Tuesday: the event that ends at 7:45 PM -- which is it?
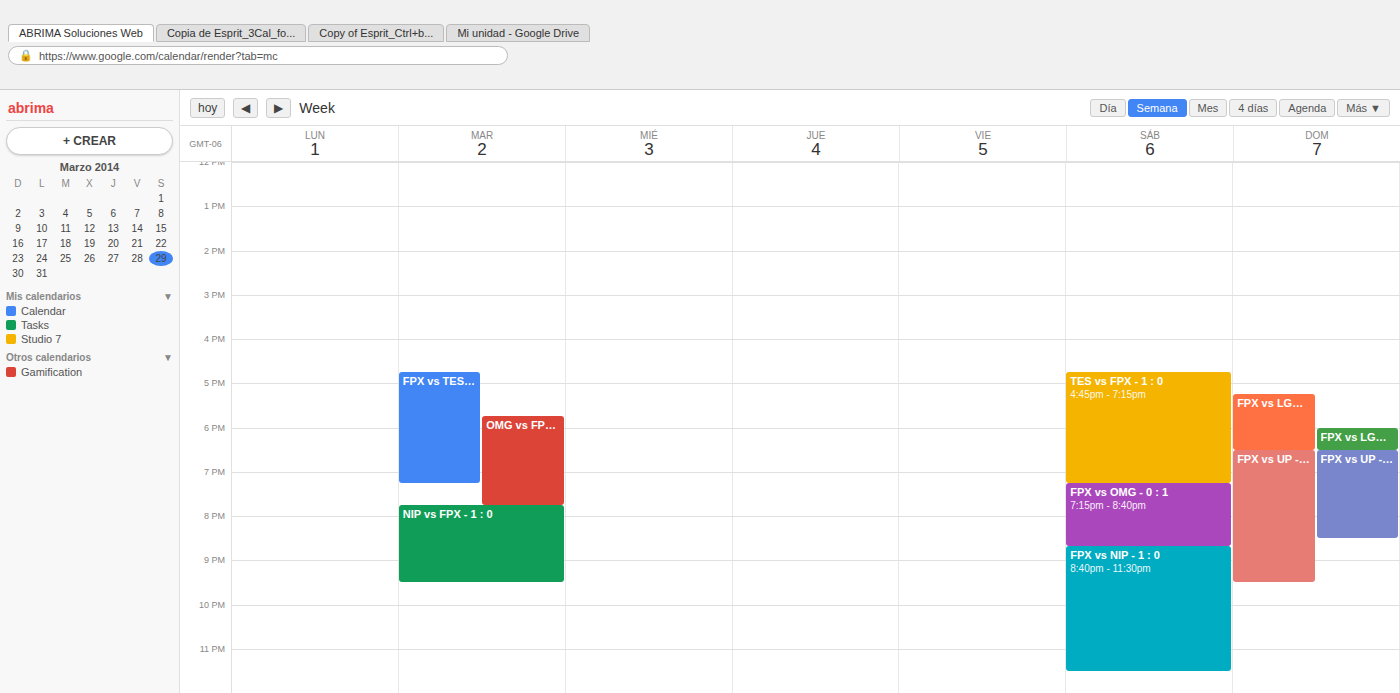
"OMG vs FPX - 0 : 1"